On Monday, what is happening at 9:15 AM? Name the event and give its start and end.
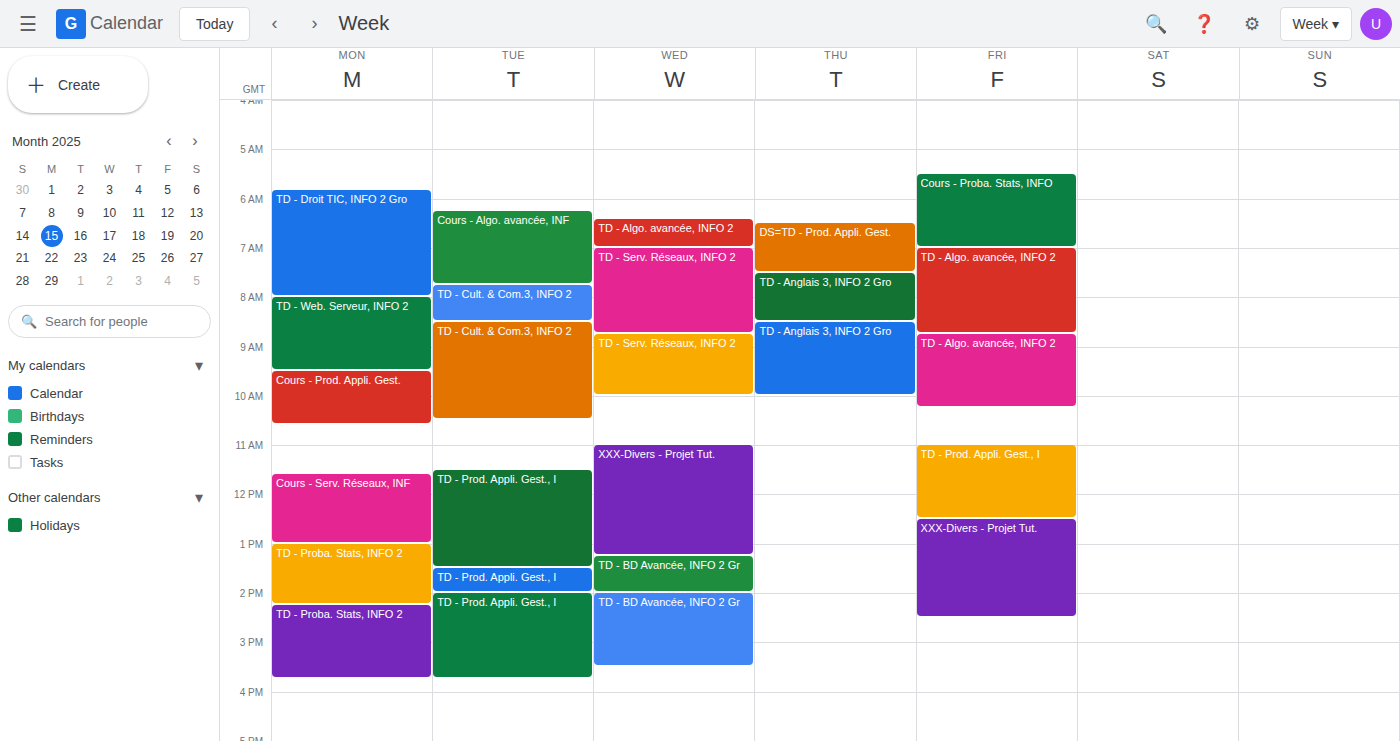
"TD - Web. Serveur, INFO 2", 8:00 AM to 9:30 AM